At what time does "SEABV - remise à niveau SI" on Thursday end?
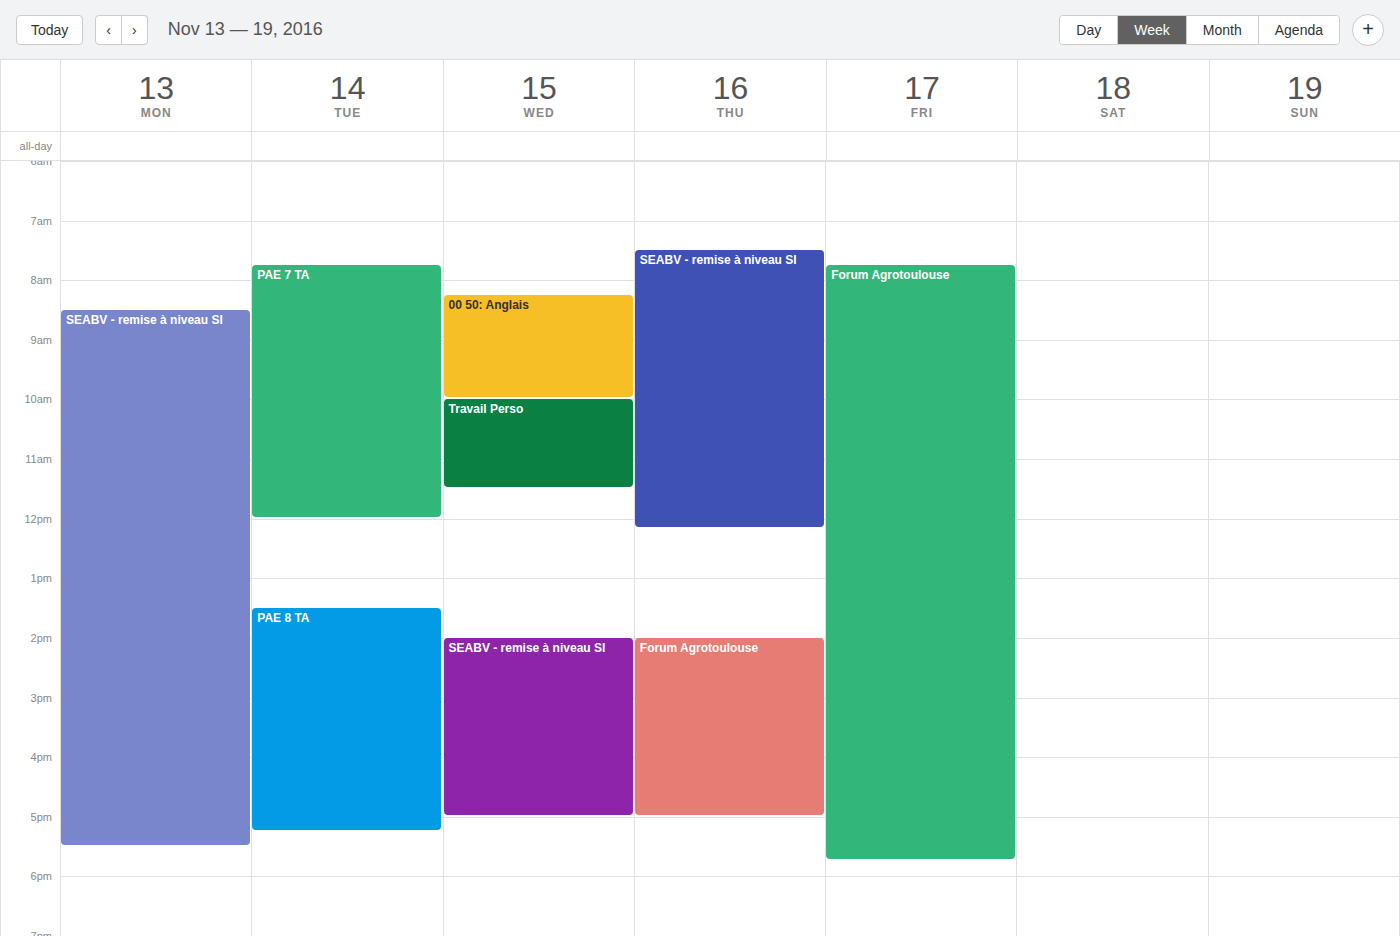
12:10 PM